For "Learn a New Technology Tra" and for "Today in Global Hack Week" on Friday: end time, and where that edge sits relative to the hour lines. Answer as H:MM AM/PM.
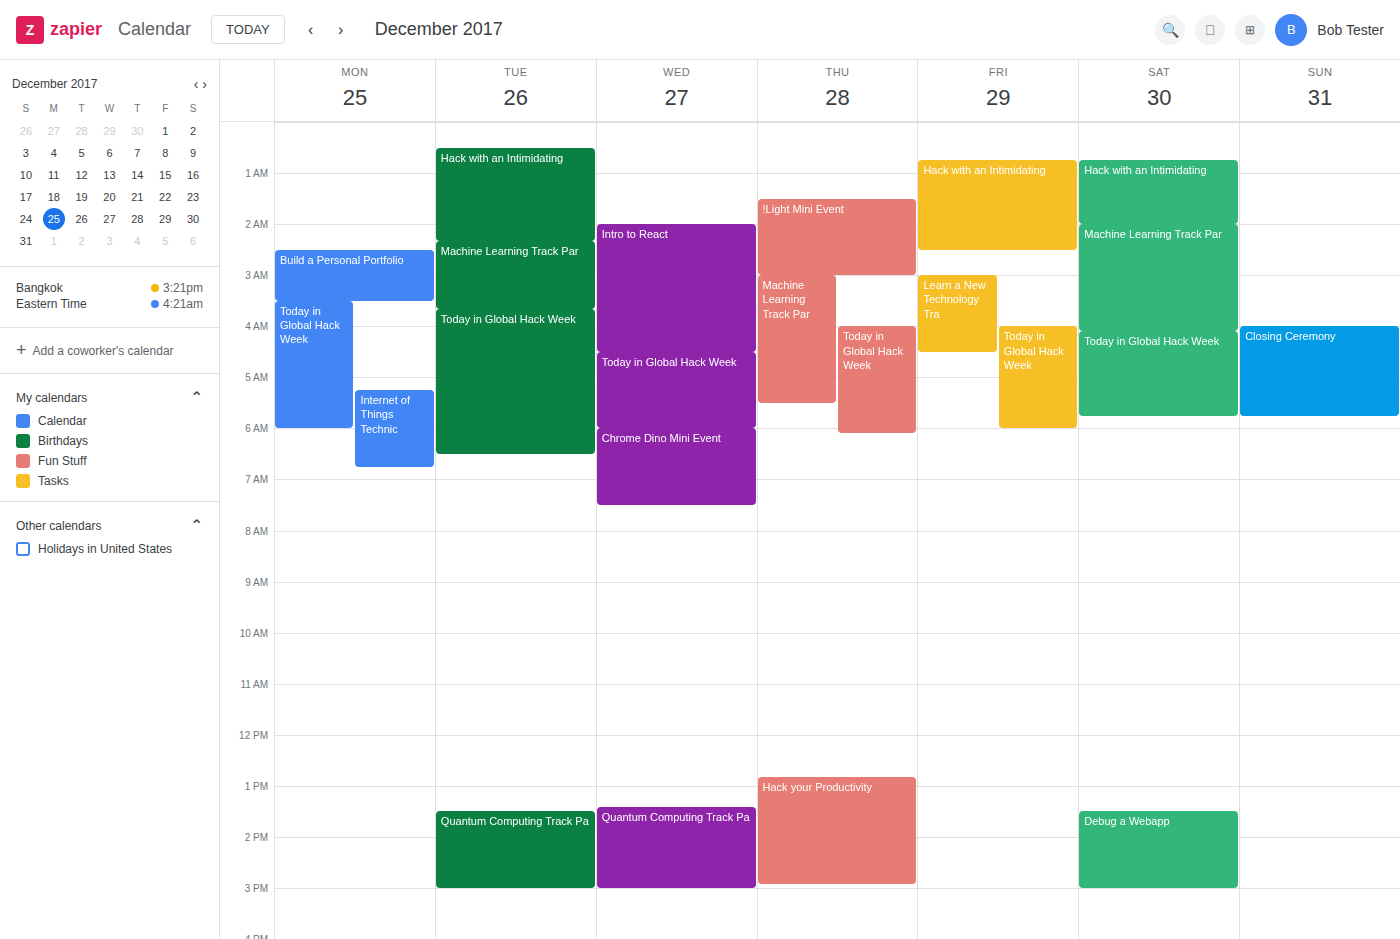
"Learn a New Technology Tra": 4:30 AM, halfway between the 4 AM and 5 AM lines. "Today in Global Hack Week": 6:00 AM, exactly on the 6 AM line.